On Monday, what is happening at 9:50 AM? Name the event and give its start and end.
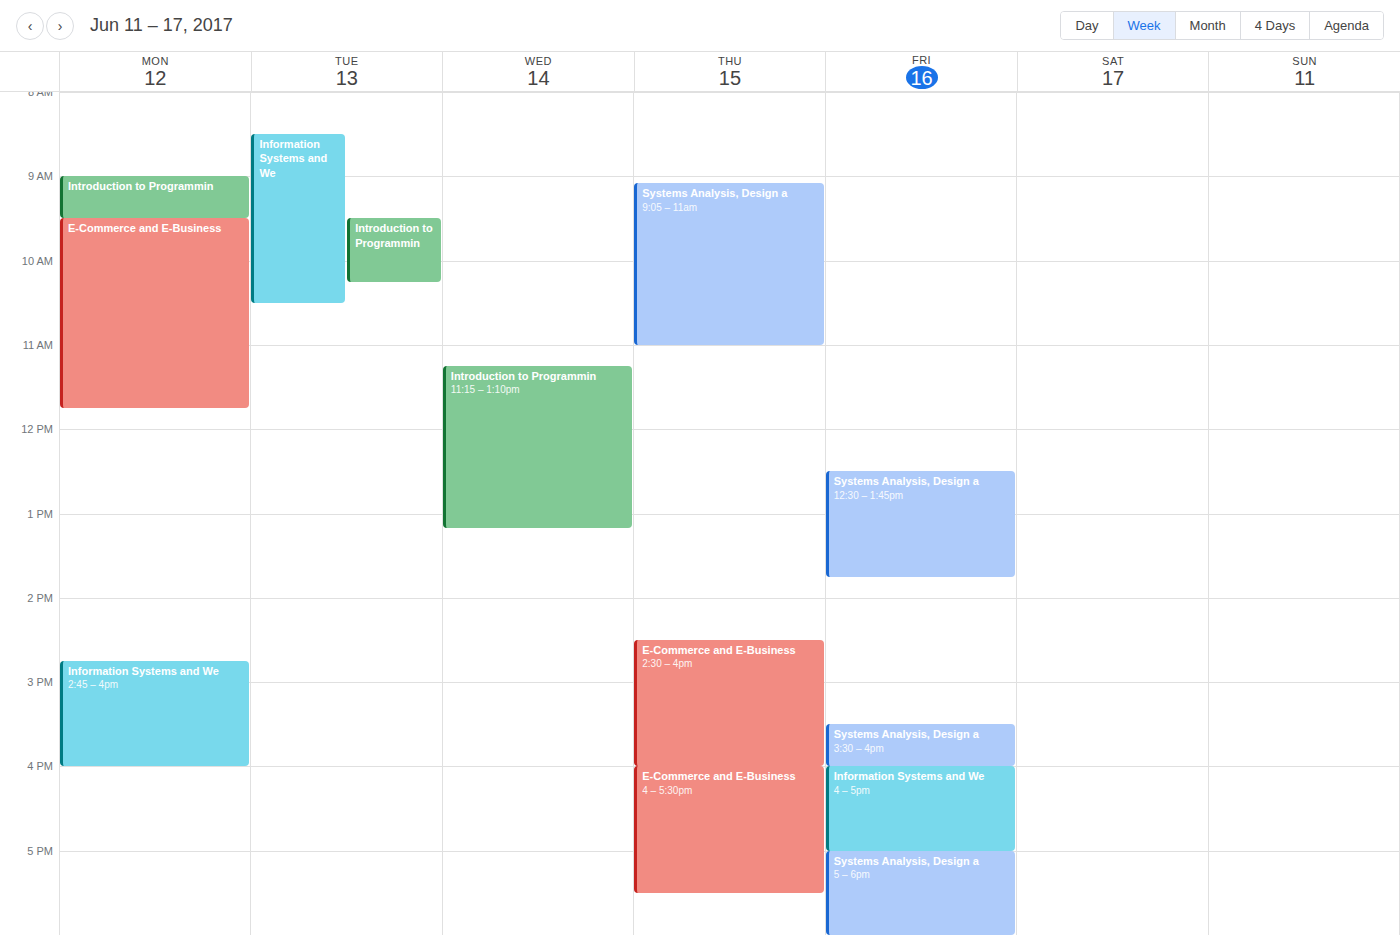
"E-Commerce and E-Business", 9:30 AM to 11:45 AM